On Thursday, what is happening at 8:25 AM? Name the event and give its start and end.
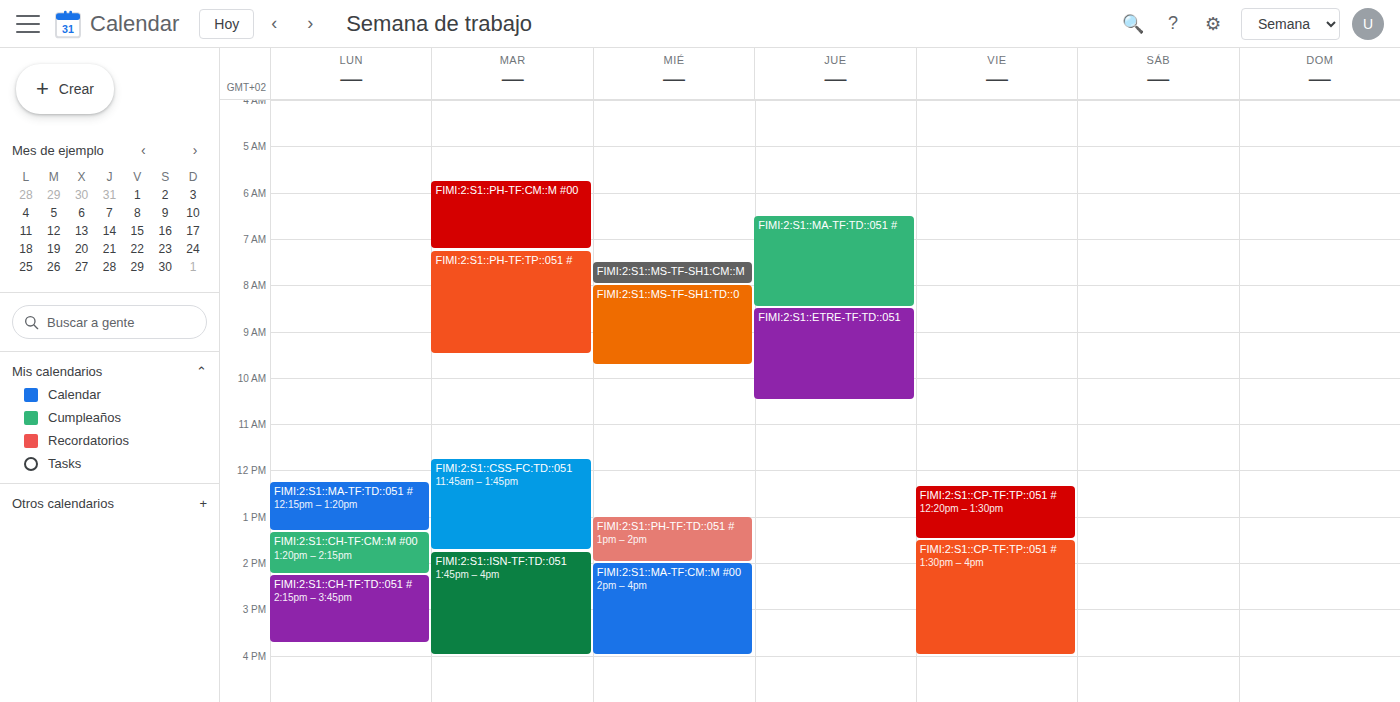
"FIMI:2:S1::MA-TF:TD::051 #", 6:30 AM to 8:30 AM